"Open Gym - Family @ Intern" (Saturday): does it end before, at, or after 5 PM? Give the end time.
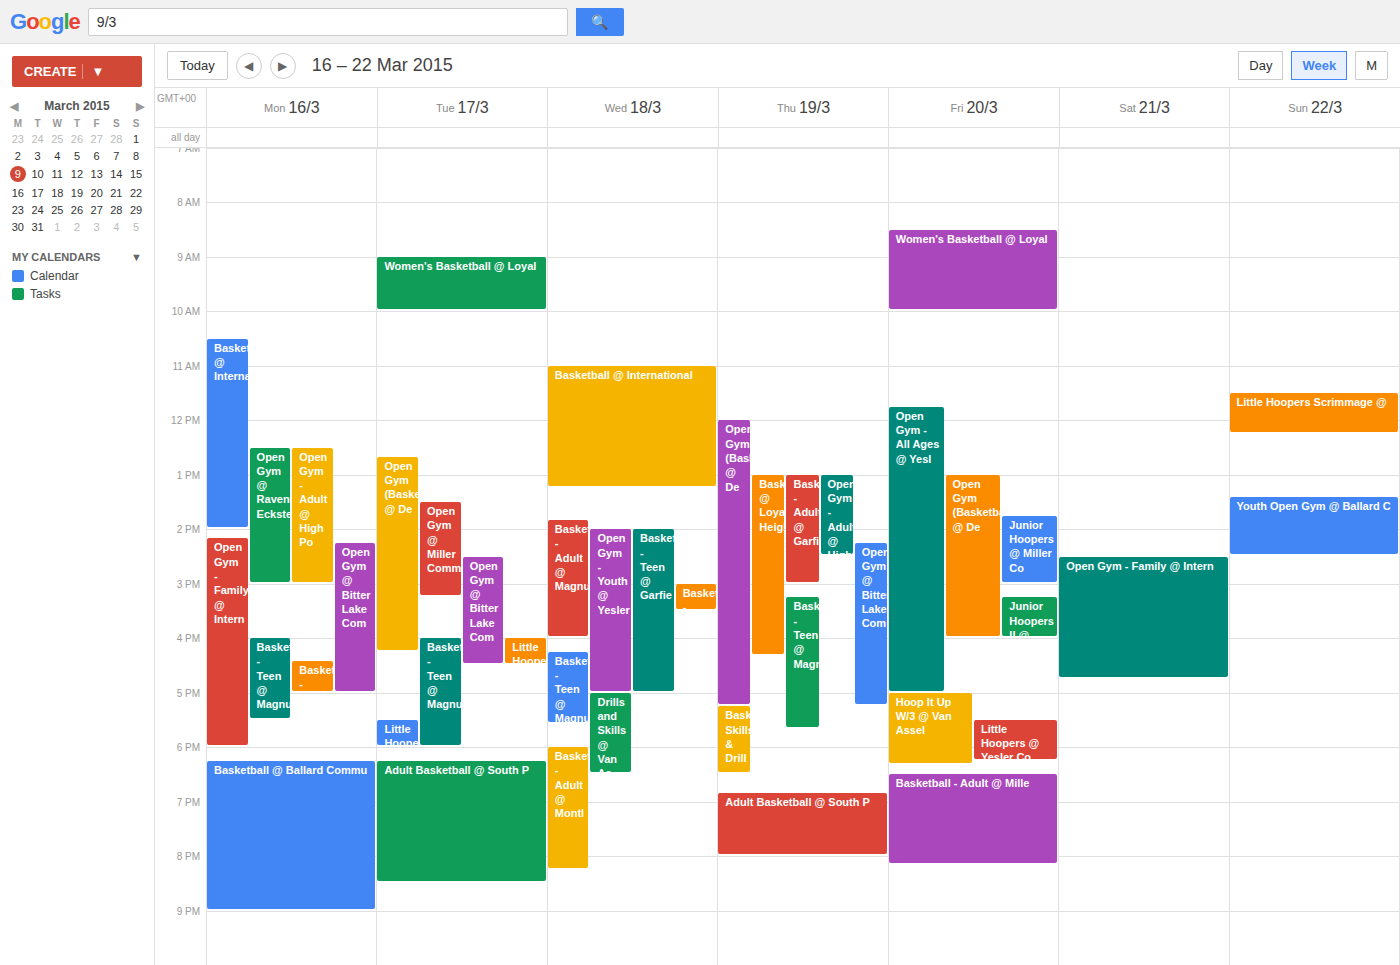
4:45 PM -- before 5 PM, 15 minutes above the 5 PM line.